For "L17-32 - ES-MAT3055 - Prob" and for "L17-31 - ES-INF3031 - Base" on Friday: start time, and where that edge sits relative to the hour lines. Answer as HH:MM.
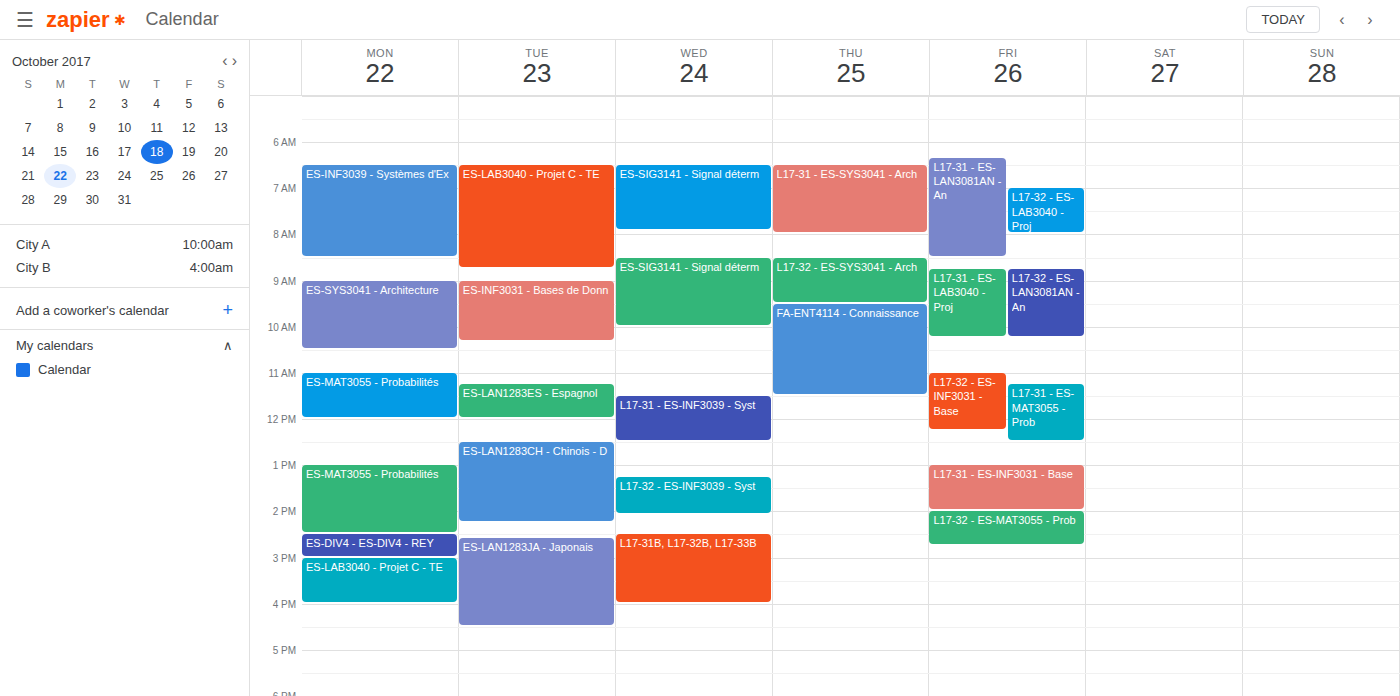
"L17-32 - ES-MAT3055 - Prob": 14:00, exactly on the 14:00 line. "L17-31 - ES-INF3031 - Base": 13:00, exactly on the 13:00 line.